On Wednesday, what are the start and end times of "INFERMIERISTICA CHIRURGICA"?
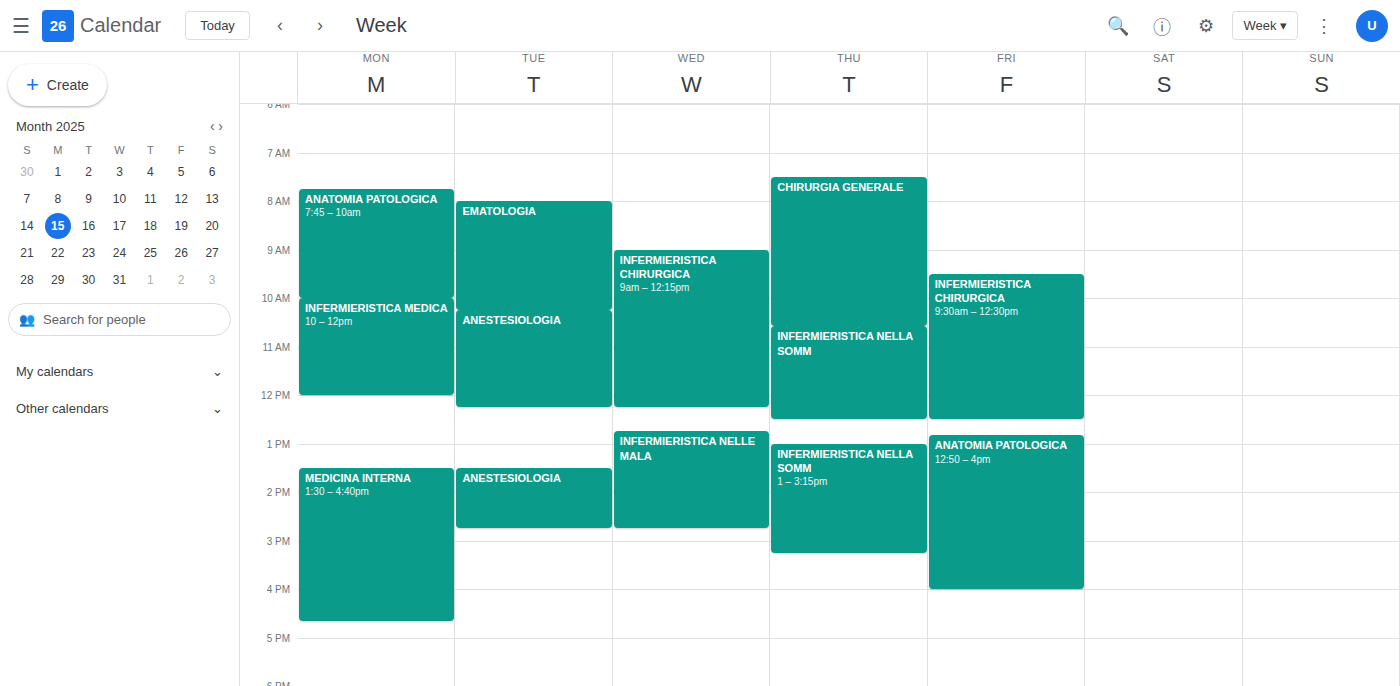
9:00 AM to 12:15 PM